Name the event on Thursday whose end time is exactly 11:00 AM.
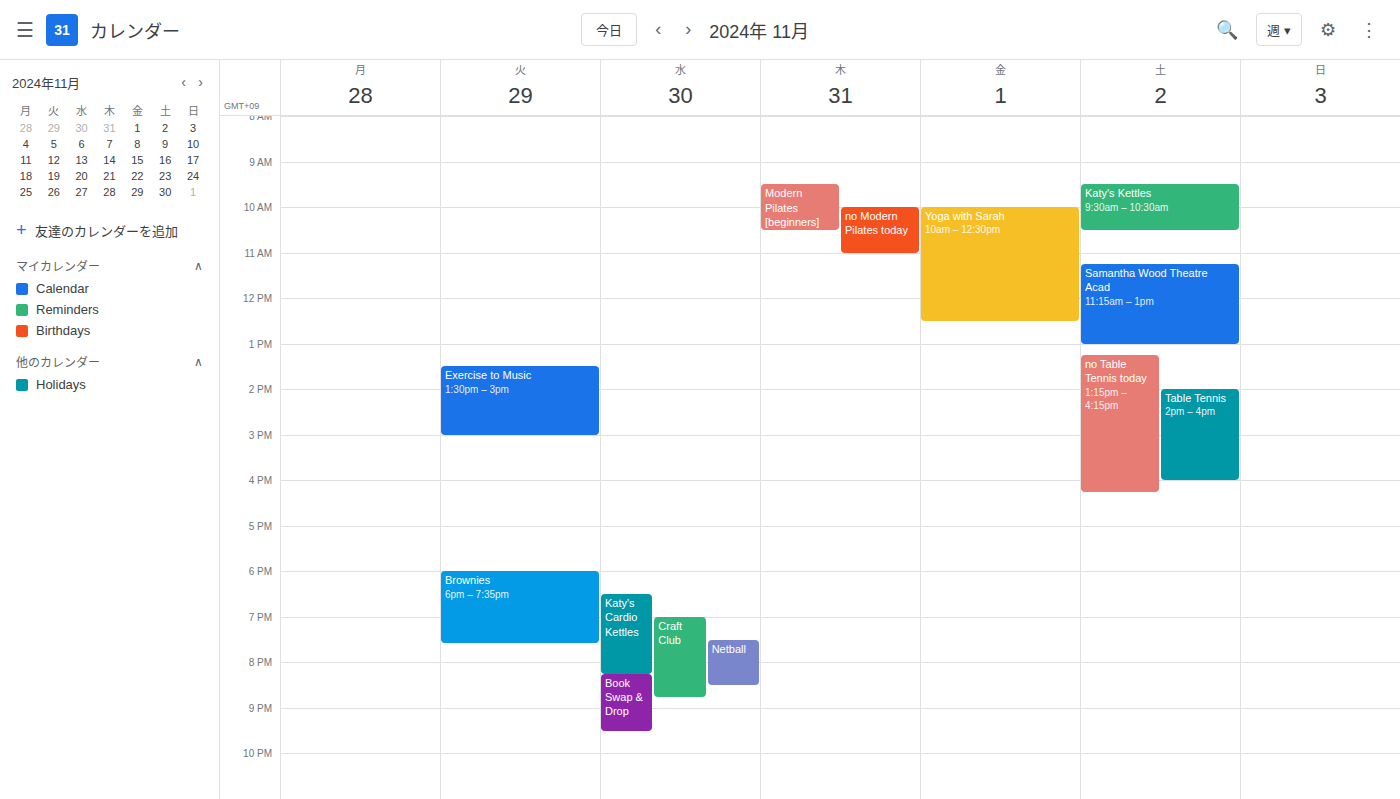
"no Modern Pilates today"